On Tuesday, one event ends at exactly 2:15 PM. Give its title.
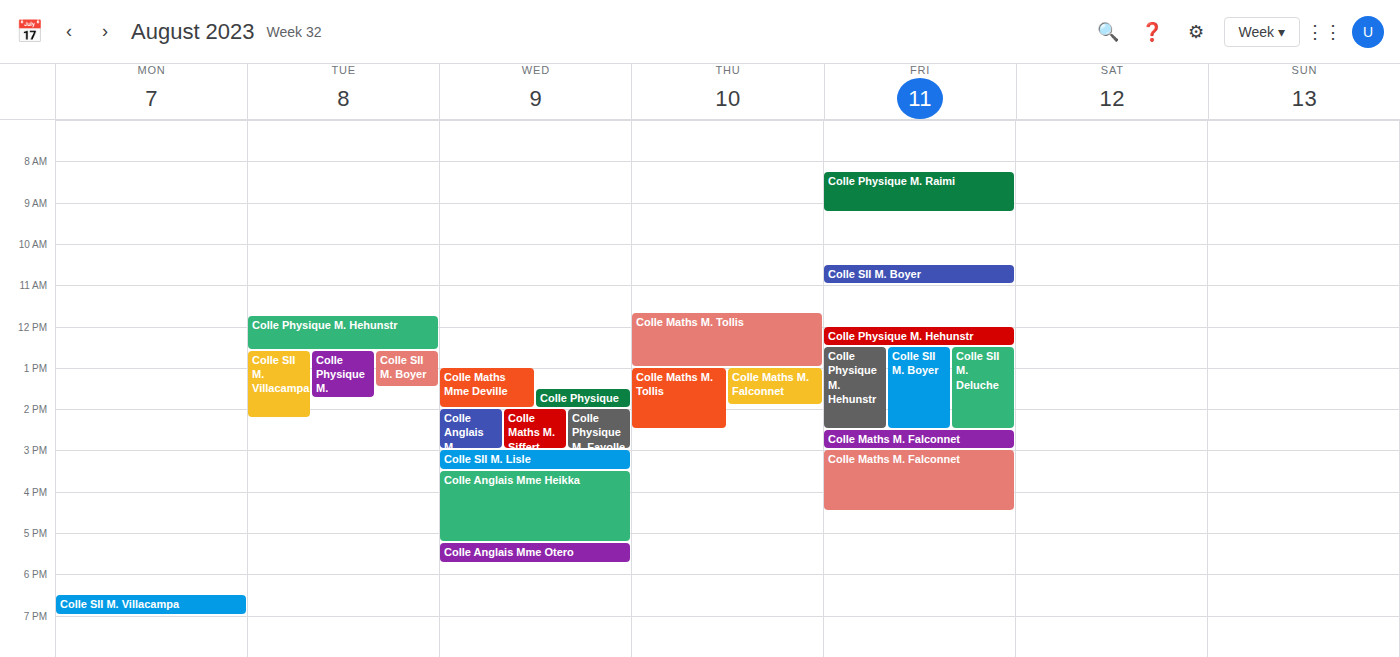
"Colle SII M. Villacampa"